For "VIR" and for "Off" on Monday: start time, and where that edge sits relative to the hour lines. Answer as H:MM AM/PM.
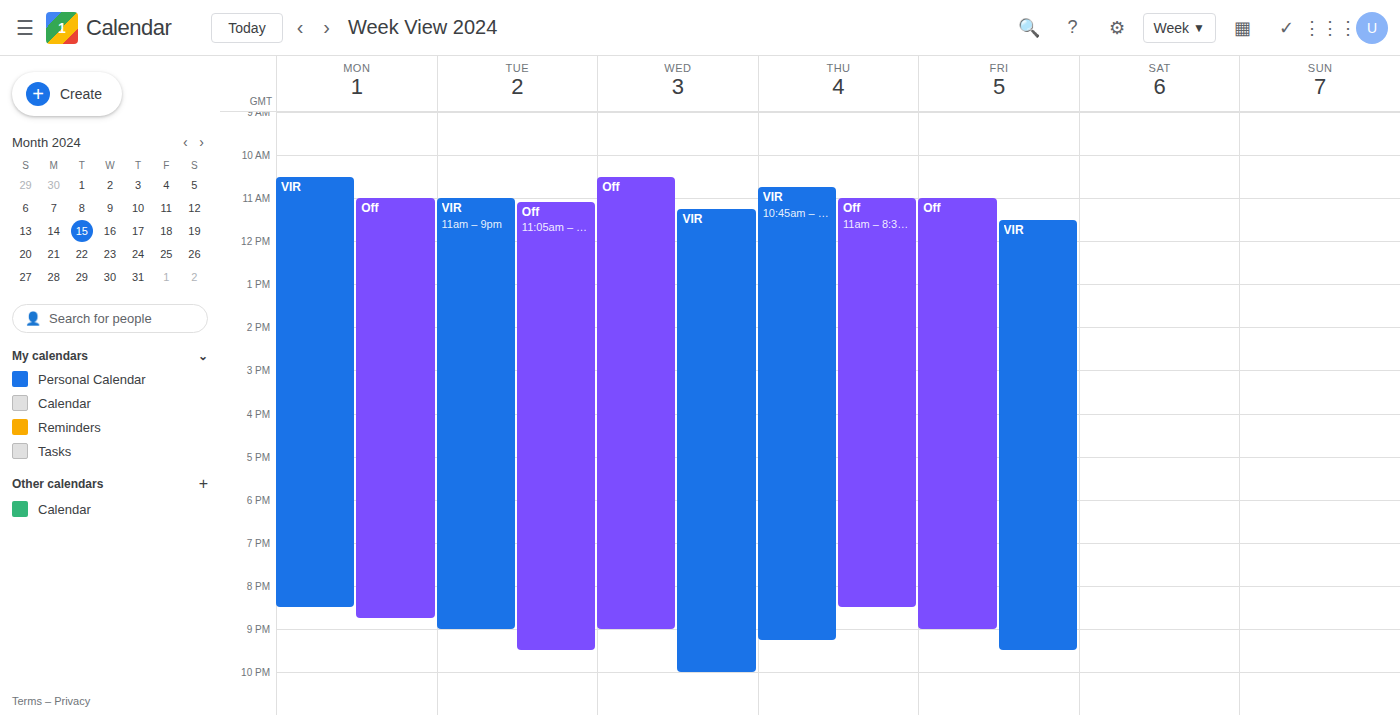
"VIR": 10:30 AM, halfway between the 10 AM and 11 AM lines. "Off": 11:00 AM, exactly on the 11 AM line.